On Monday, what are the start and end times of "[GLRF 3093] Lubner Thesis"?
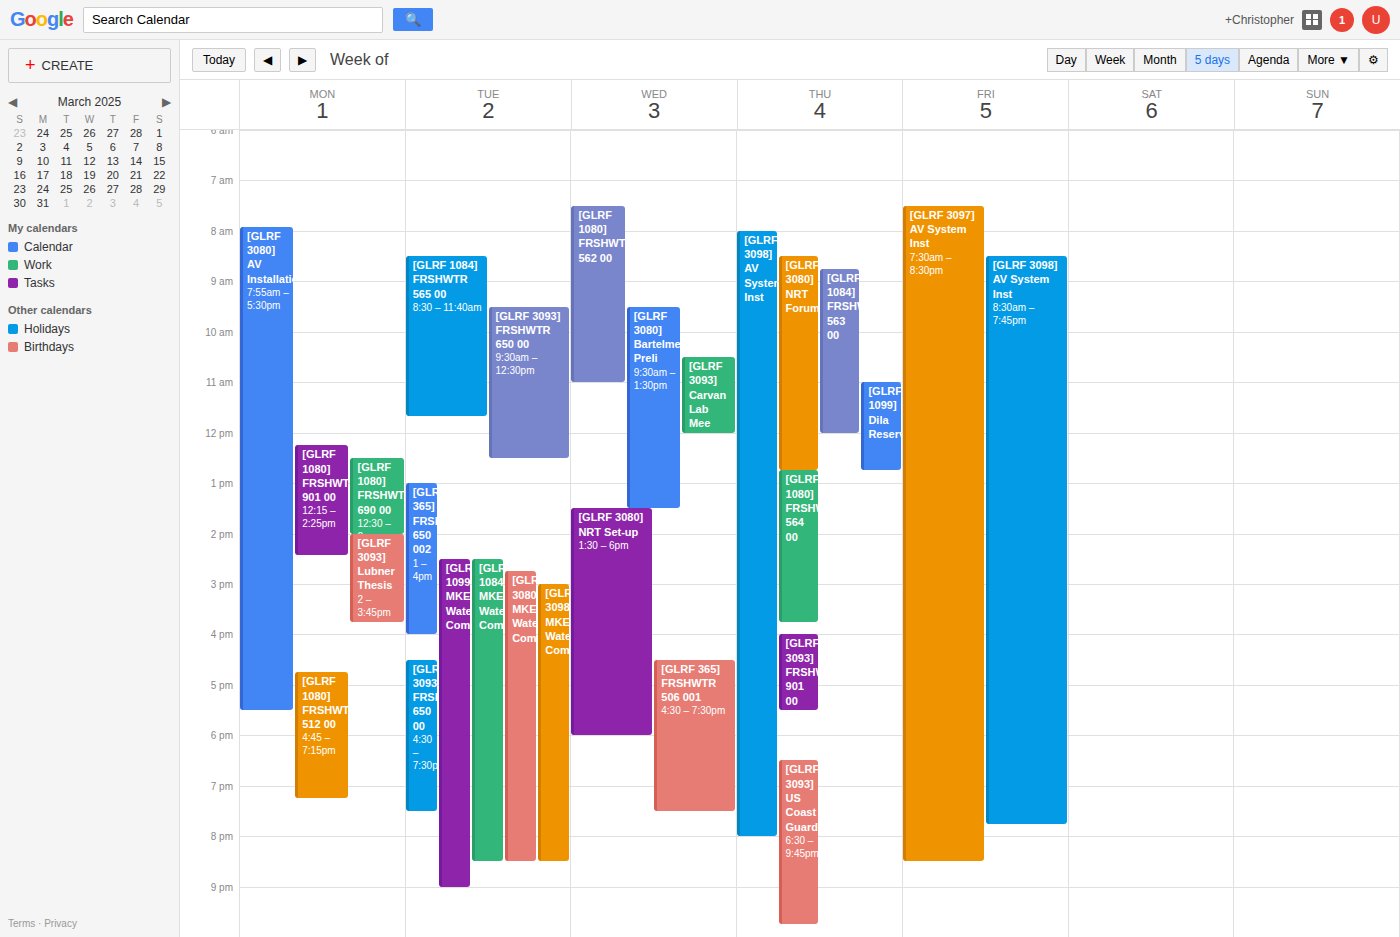
2:00 PM to 3:45 PM